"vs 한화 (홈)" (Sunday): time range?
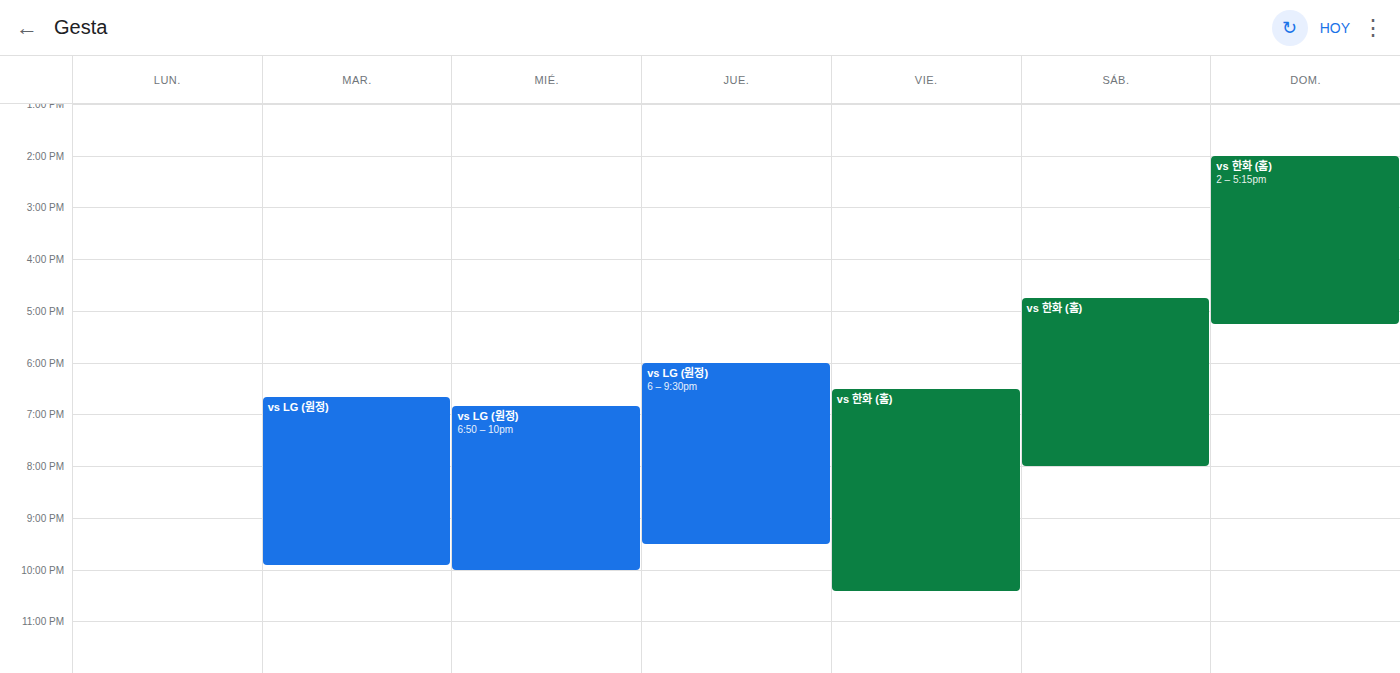
14:00 to 17:15